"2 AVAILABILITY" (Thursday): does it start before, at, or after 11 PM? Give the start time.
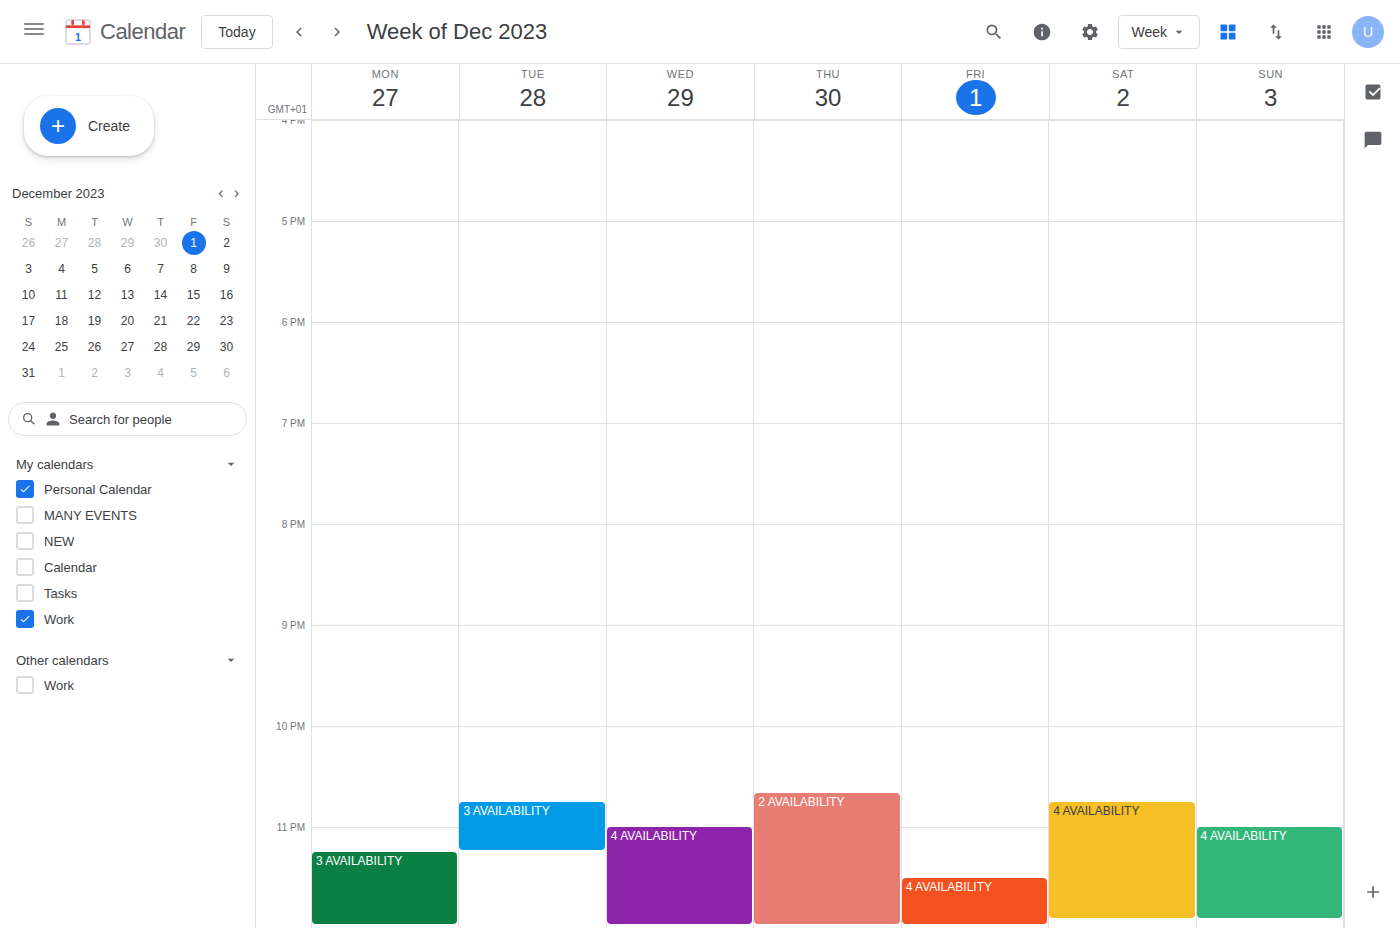
10:40 PM -- before 11 PM, 20 minutes above the 11 PM line.